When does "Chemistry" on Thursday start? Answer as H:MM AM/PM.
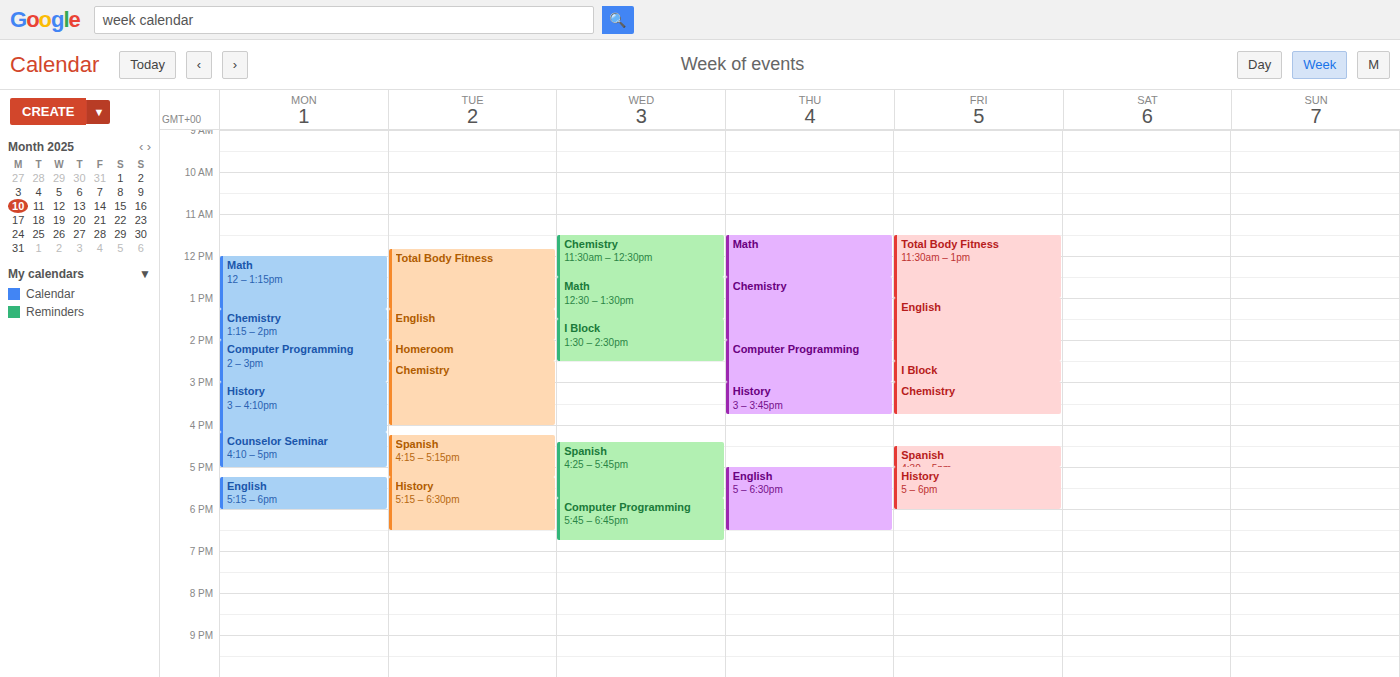
12:30 PM